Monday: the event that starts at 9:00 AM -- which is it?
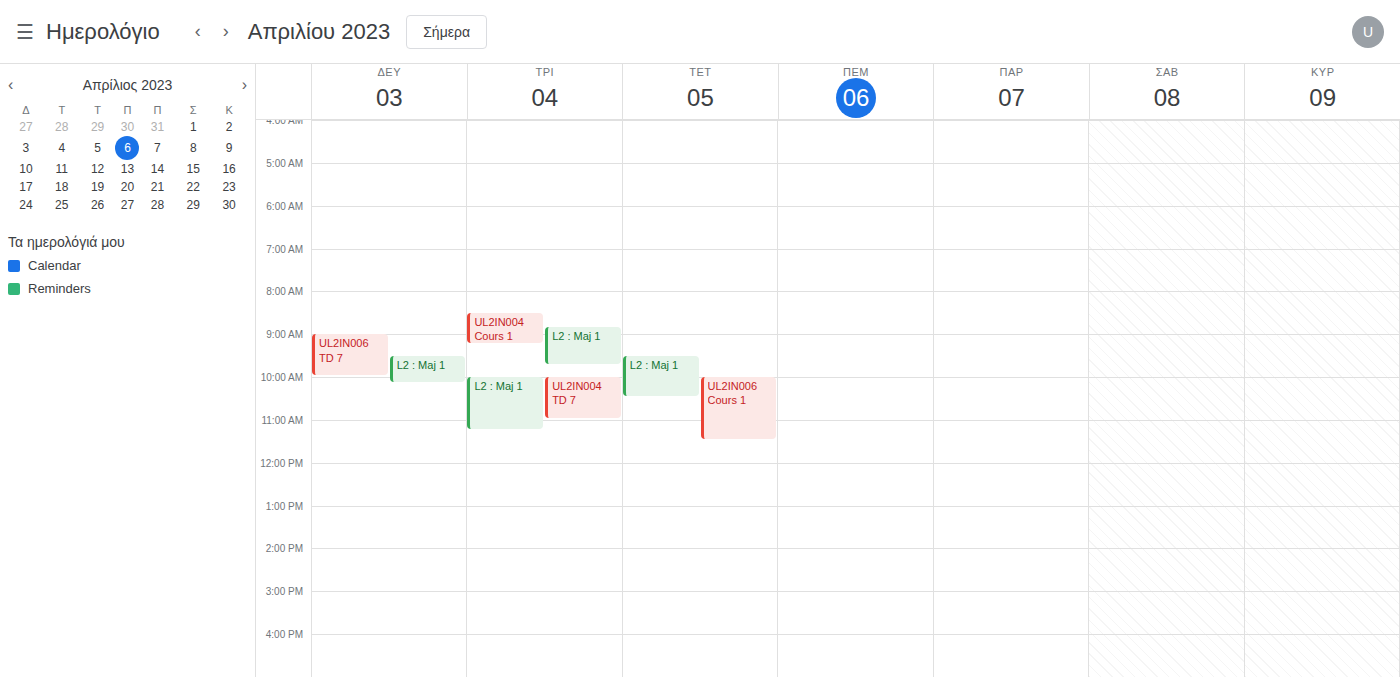
"UL2IN006 TD 7"